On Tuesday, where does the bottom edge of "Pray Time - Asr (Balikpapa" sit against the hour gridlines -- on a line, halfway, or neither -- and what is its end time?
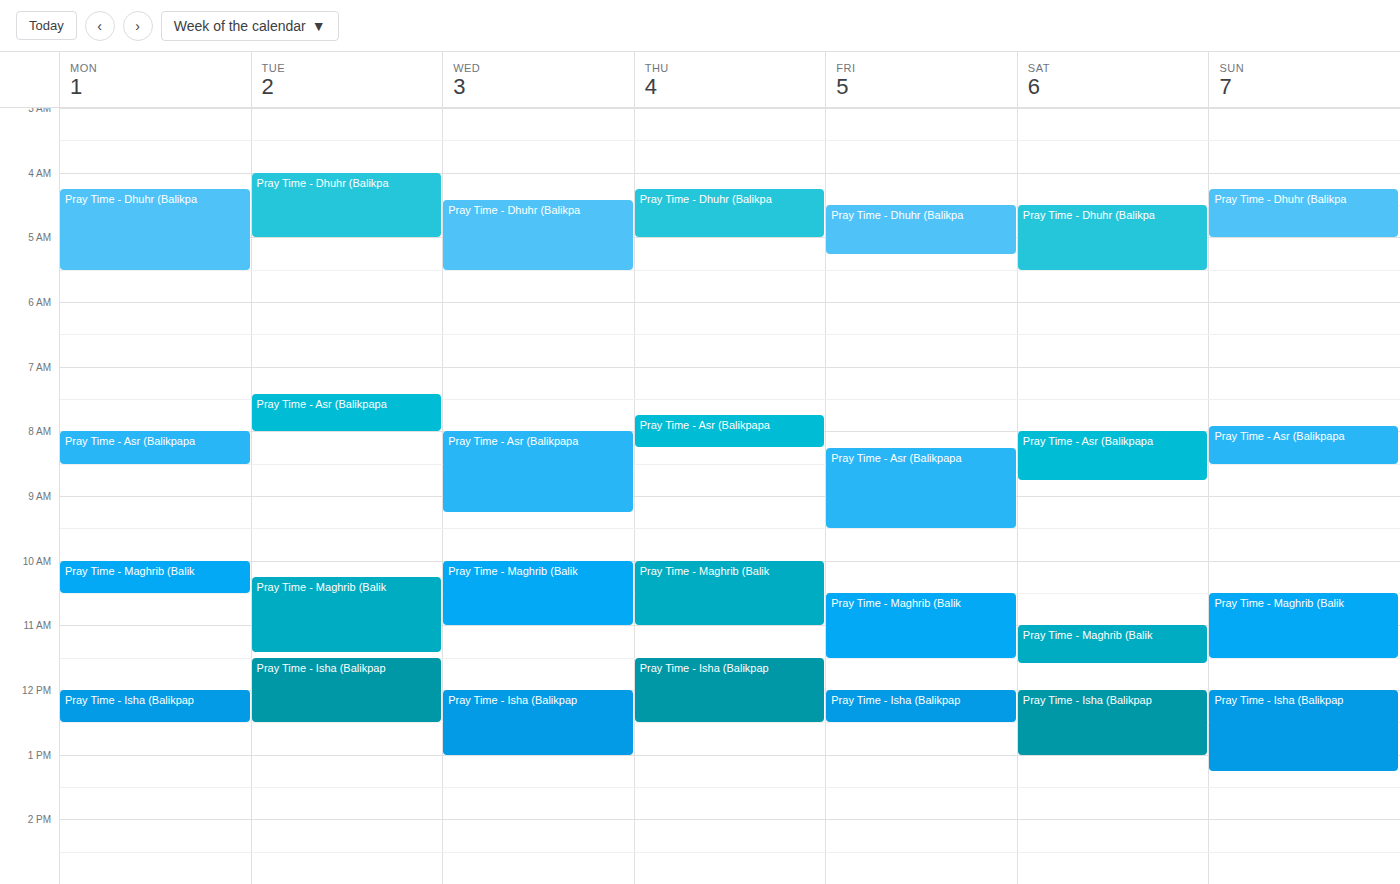
8:00 AM -- exactly on the 8 AM line.